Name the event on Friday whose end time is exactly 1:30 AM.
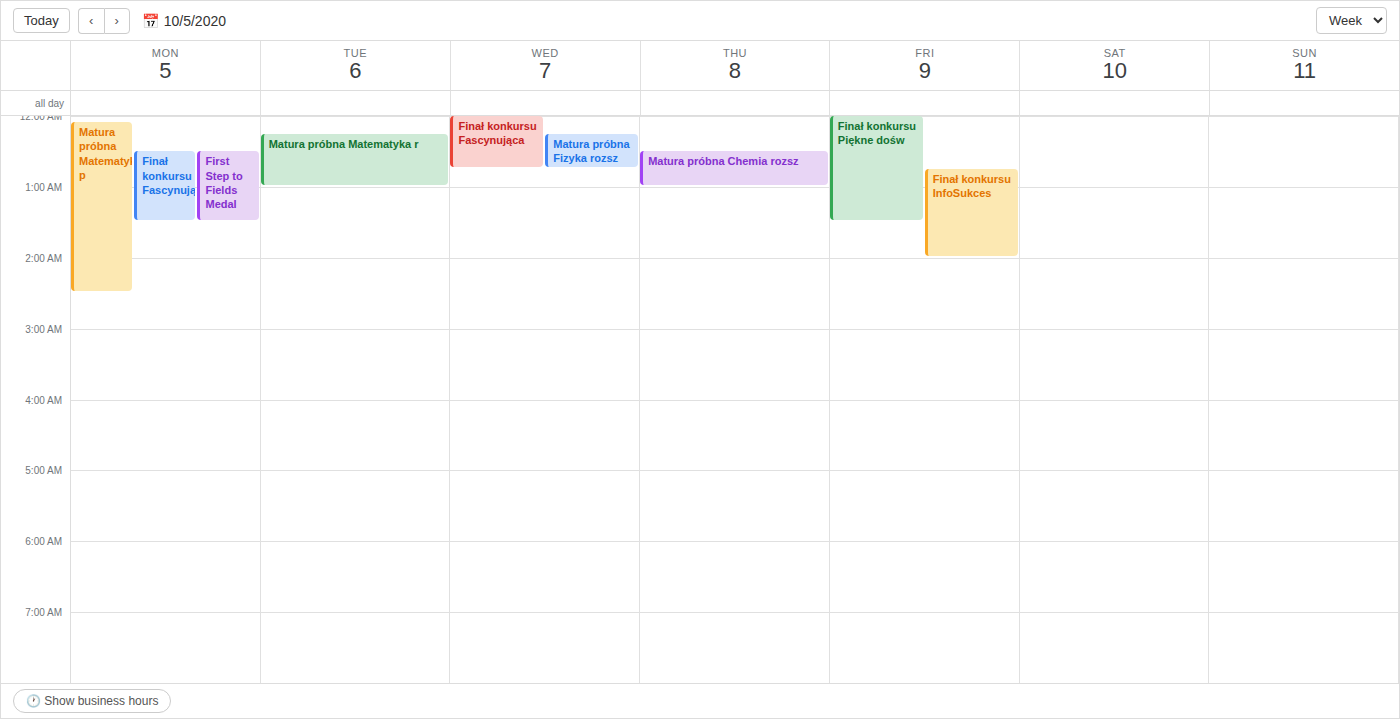
"Finał konkursu Piękne dośw"